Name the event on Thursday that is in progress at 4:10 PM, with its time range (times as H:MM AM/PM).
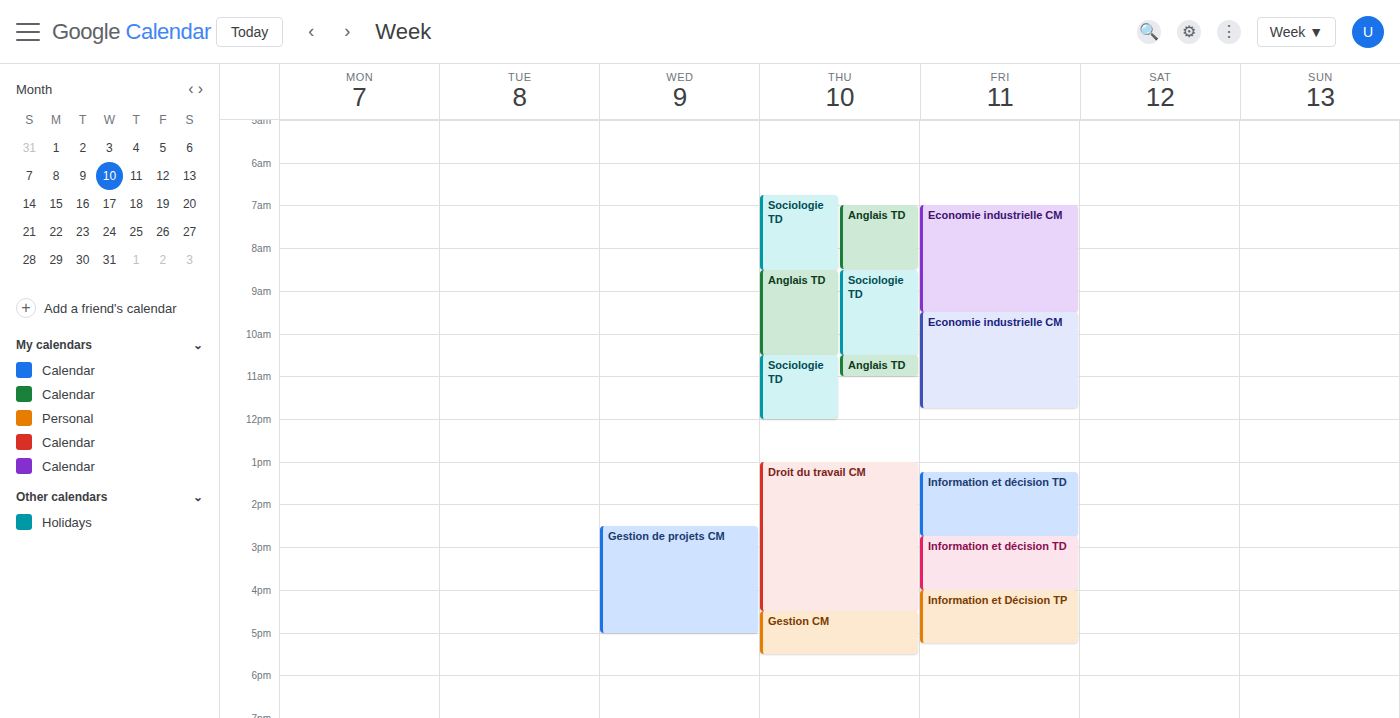
"Droit du travail CM", 1:00 PM to 4:30 PM